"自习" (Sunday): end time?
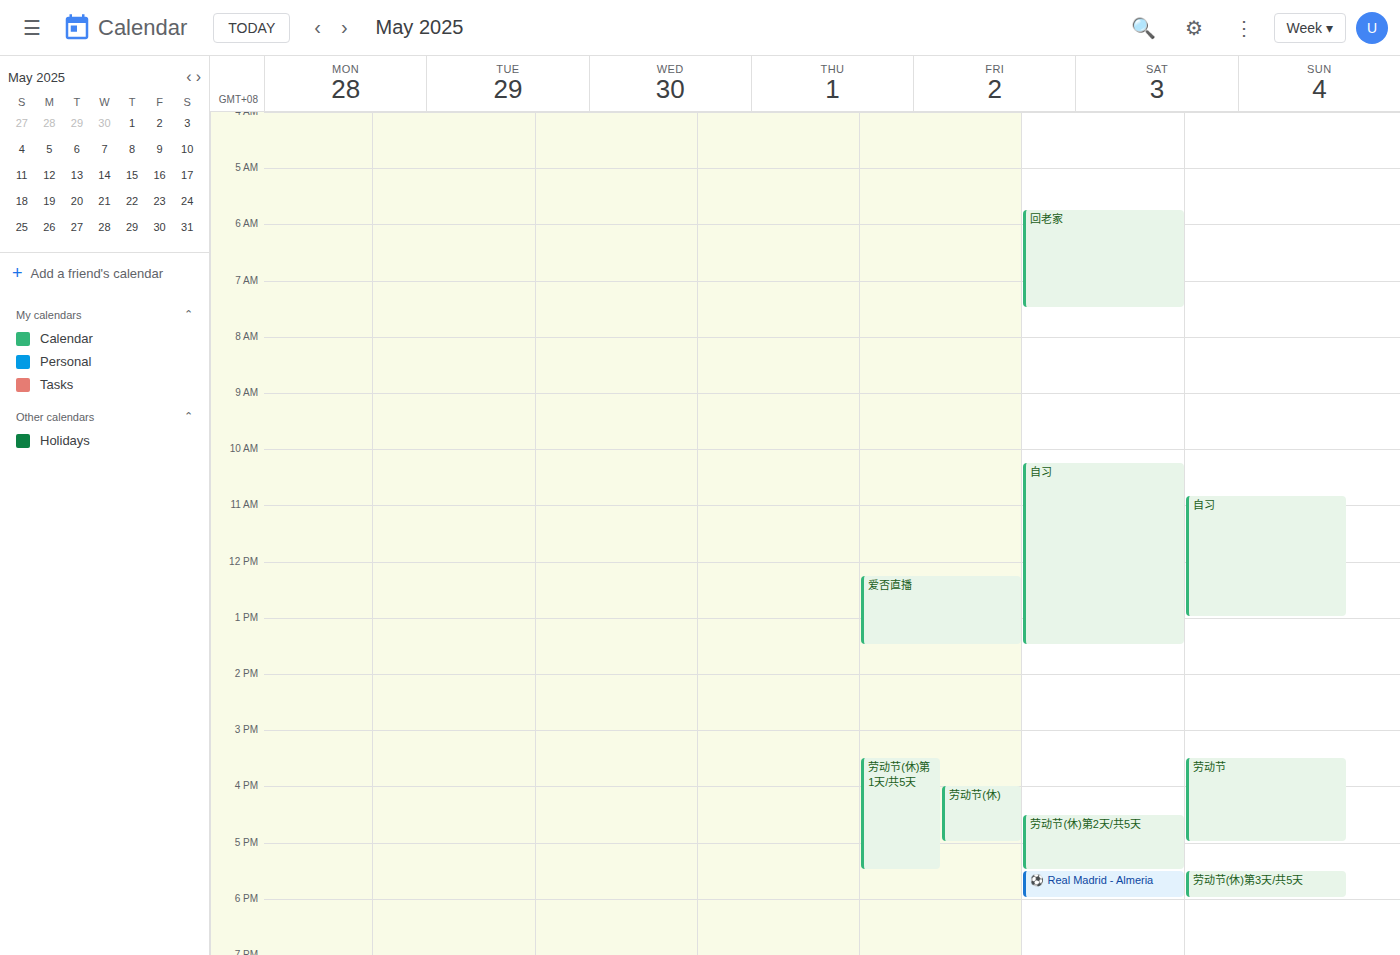
1:00 PM